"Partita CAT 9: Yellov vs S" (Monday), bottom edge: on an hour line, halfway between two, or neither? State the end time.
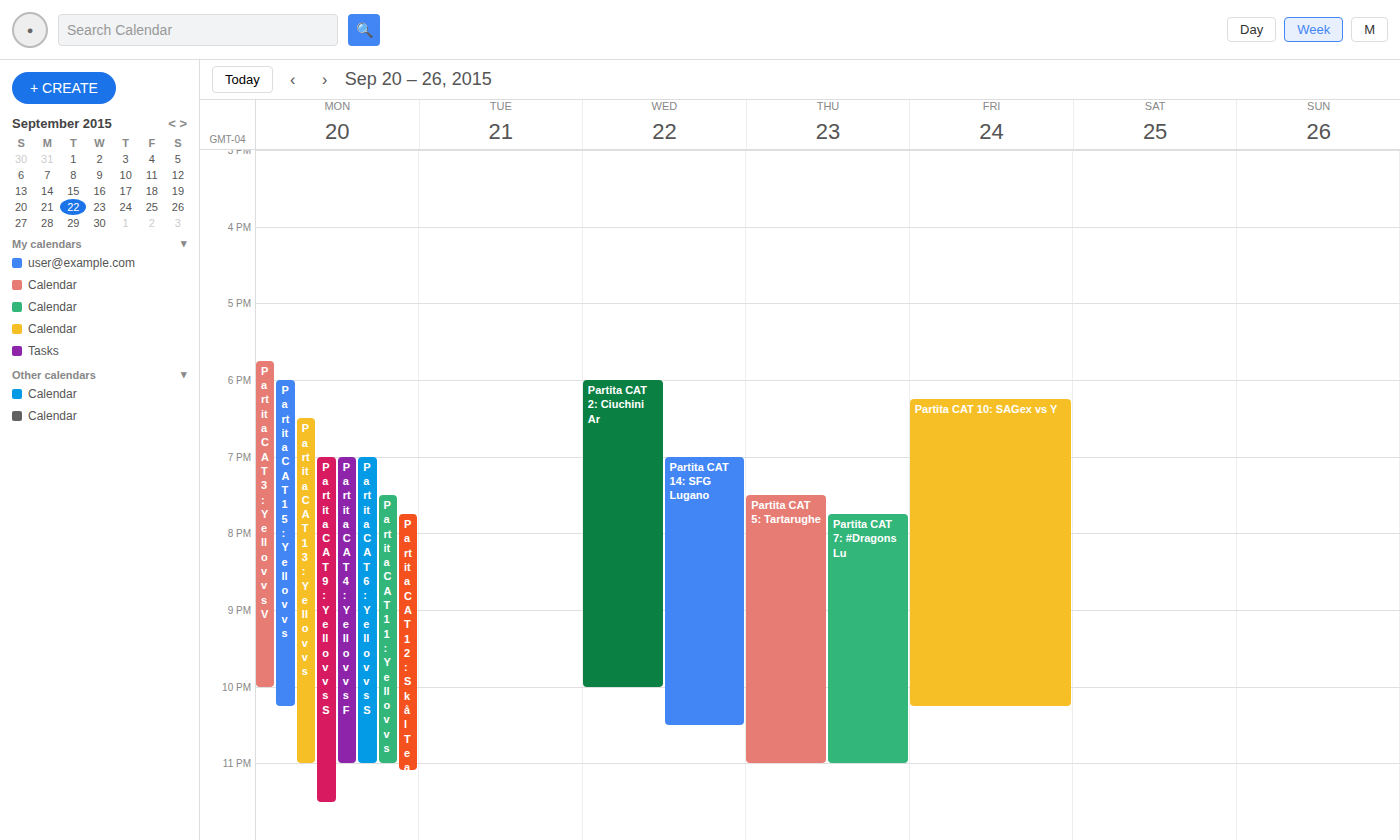
11:30 PM -- halfway between the 11 PM and 12 AM lines.